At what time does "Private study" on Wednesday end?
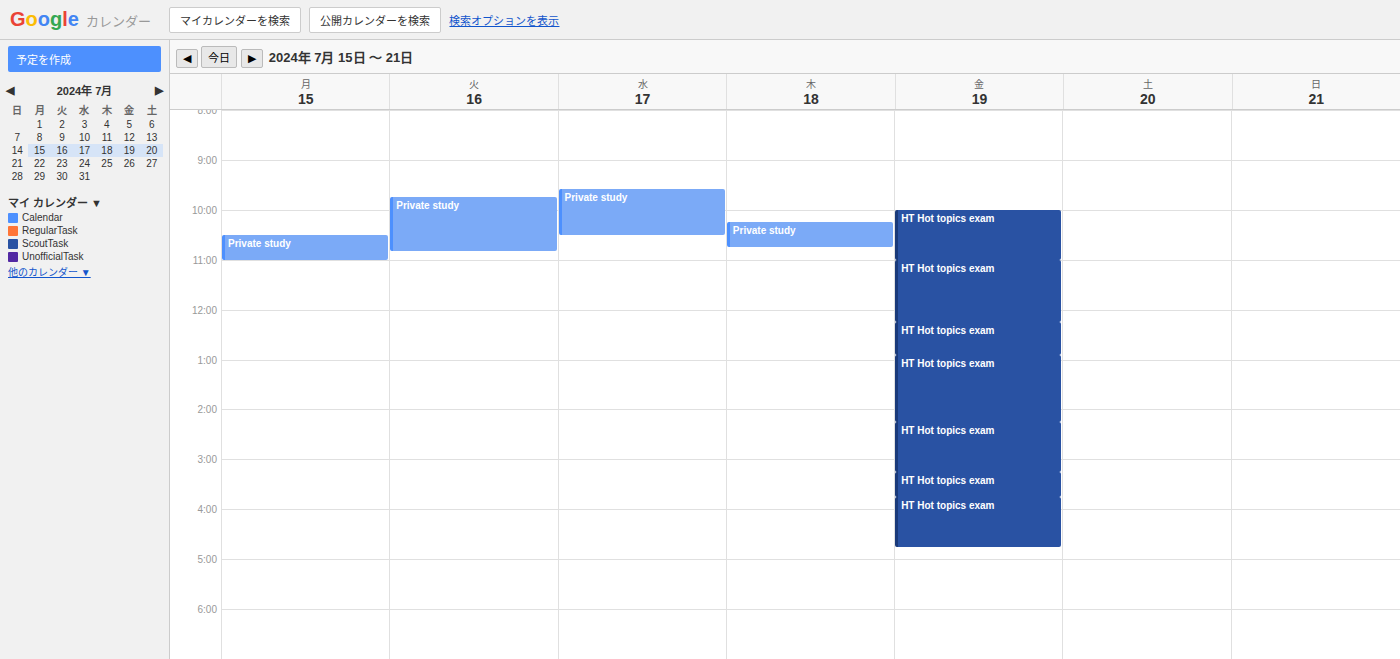
10:30 AM